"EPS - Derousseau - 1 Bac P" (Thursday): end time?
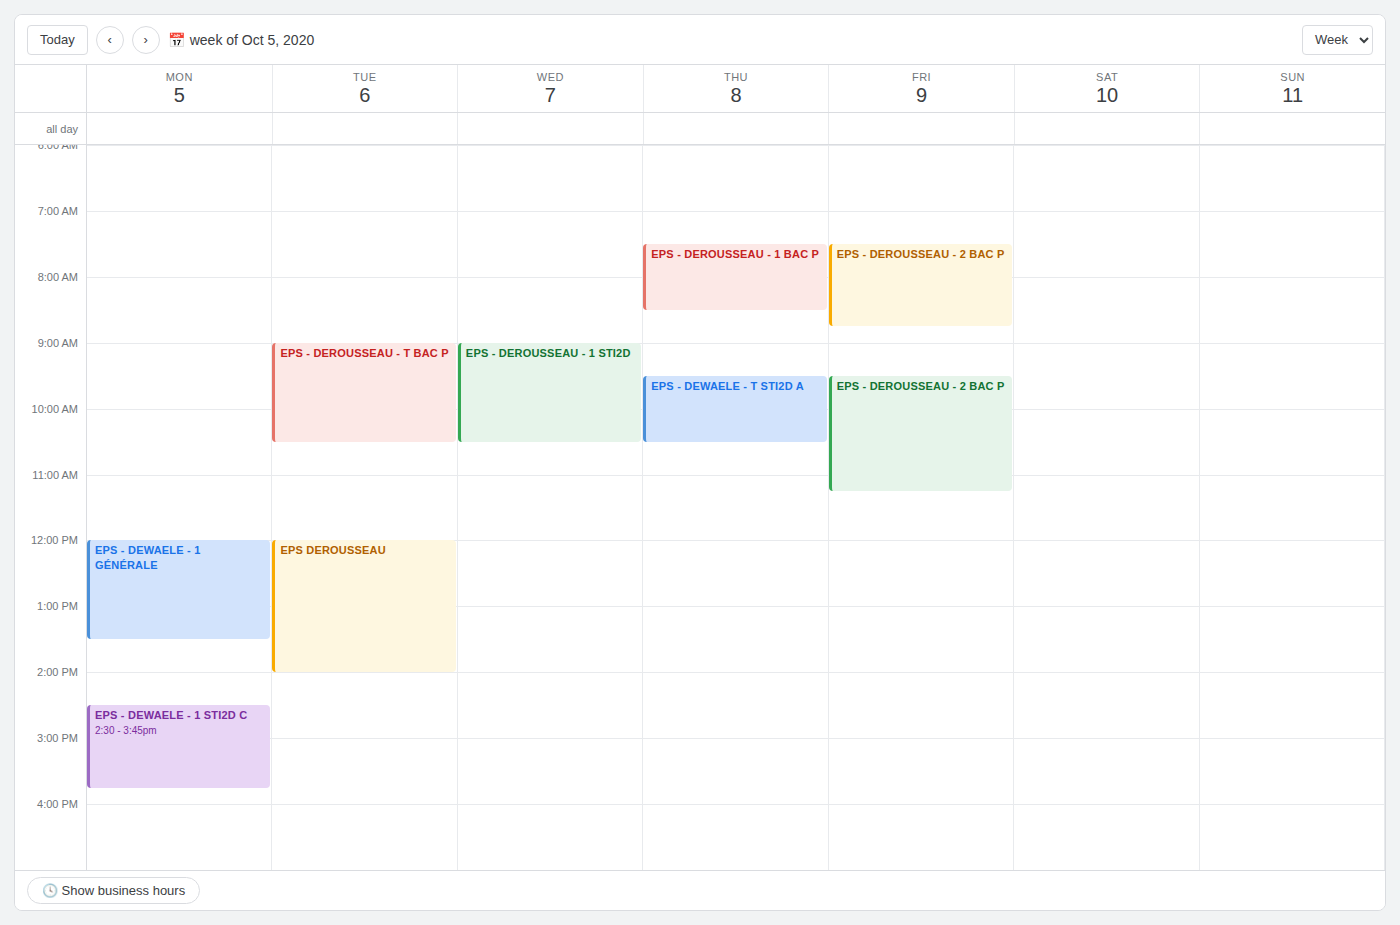
8:30 AM